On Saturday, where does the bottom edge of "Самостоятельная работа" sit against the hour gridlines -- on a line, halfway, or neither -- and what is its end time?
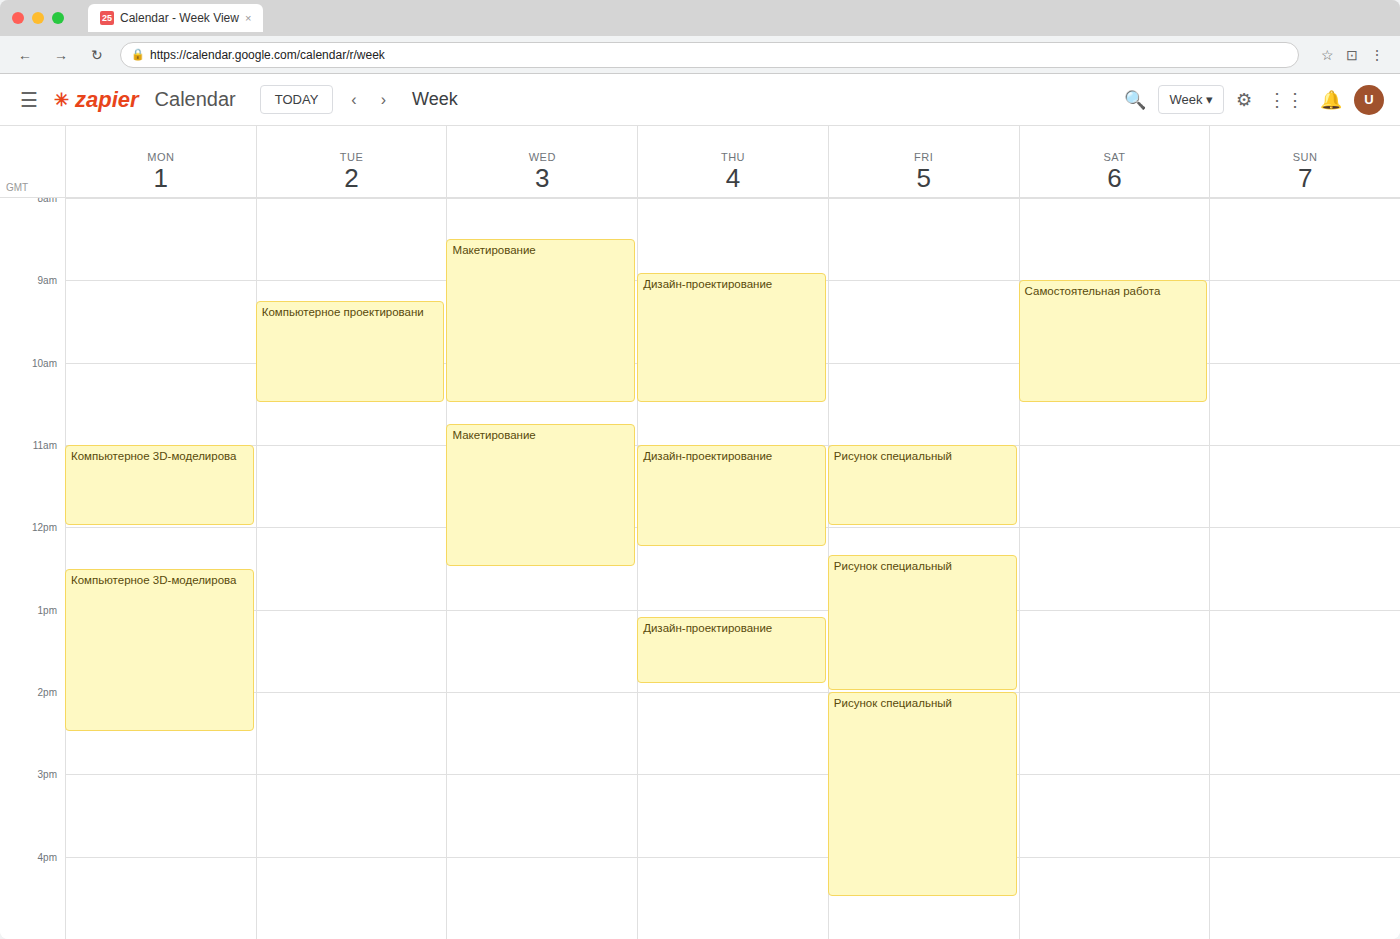
10:30 AM -- halfway between the 10 AM and 11 AM lines.